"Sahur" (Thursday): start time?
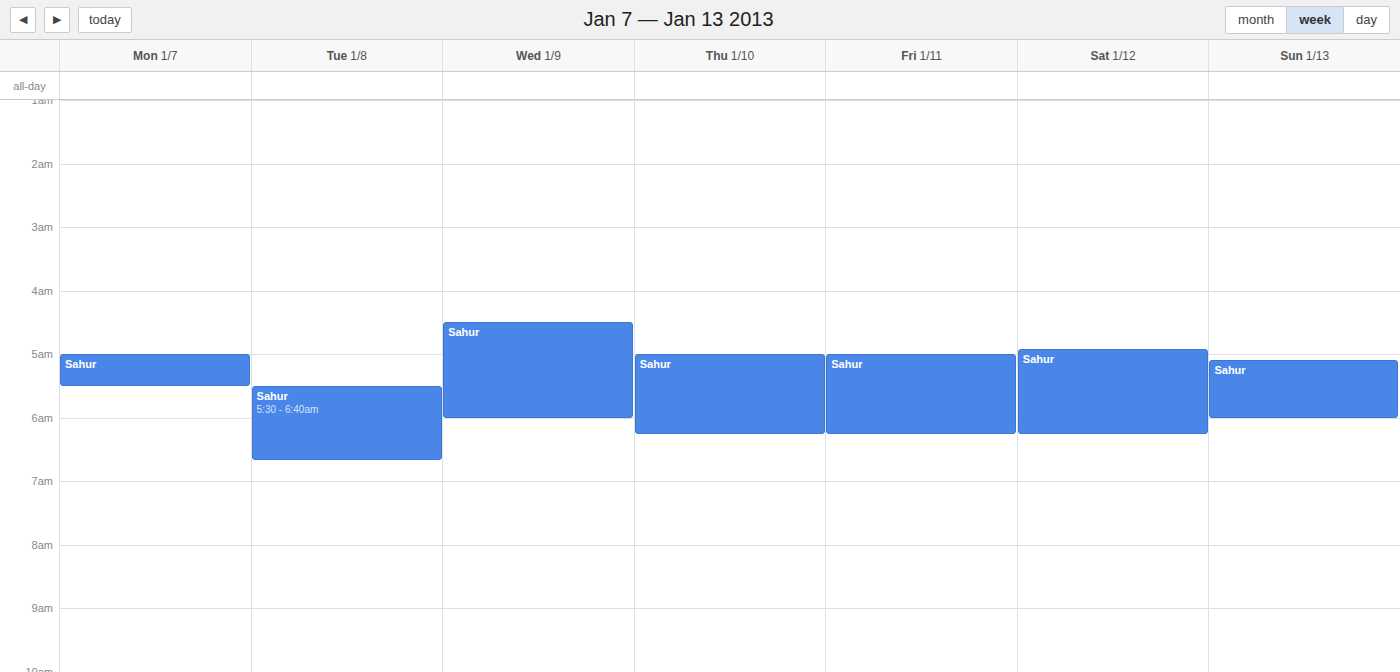
5:00 AM